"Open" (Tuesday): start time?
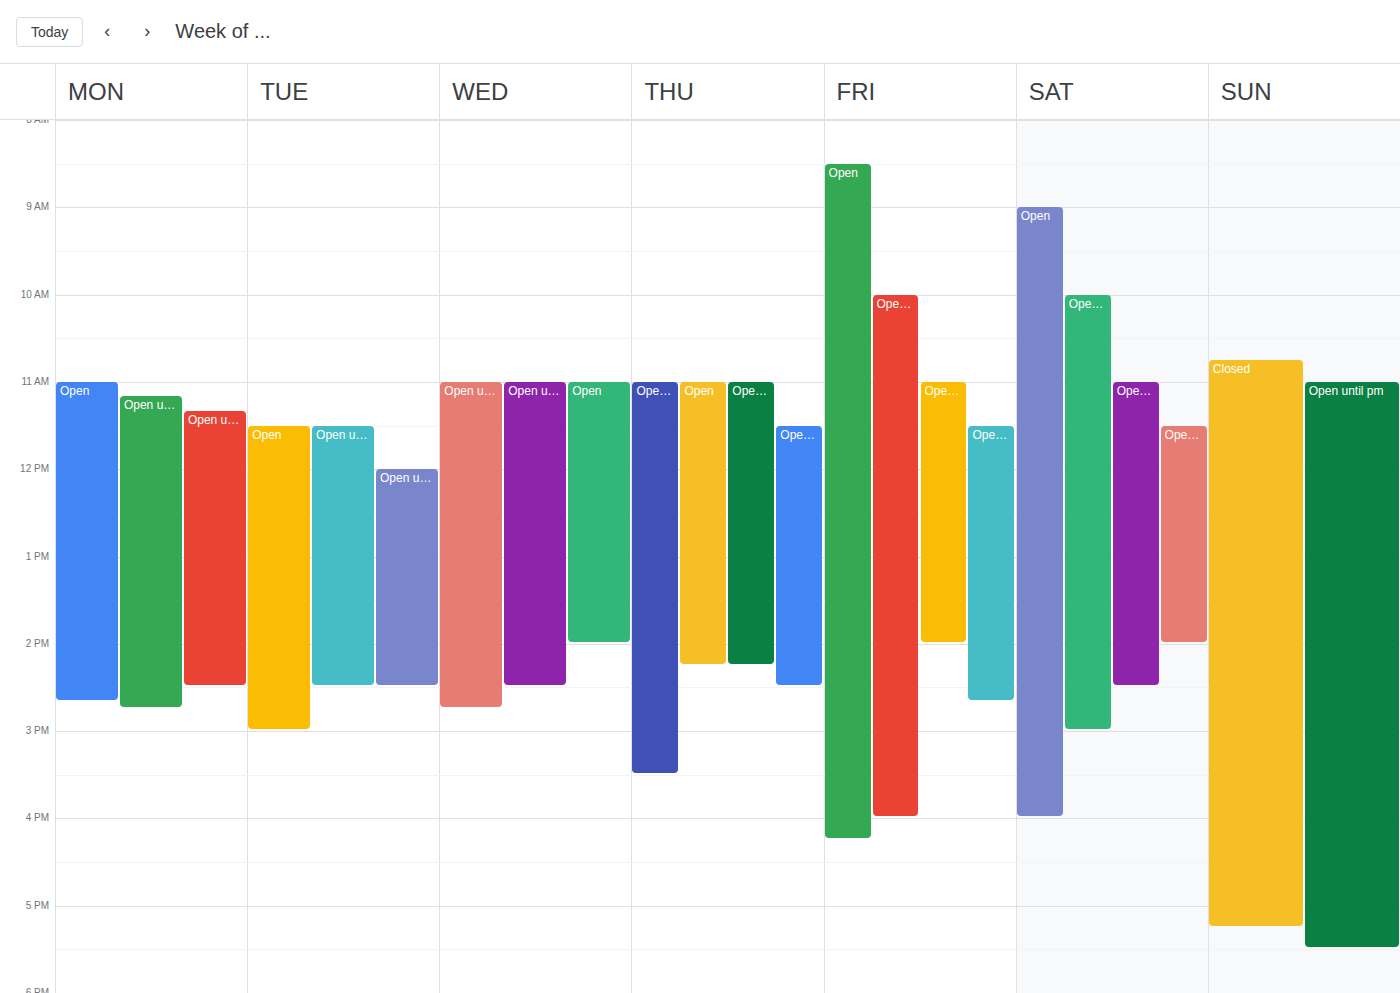
11:30 AM